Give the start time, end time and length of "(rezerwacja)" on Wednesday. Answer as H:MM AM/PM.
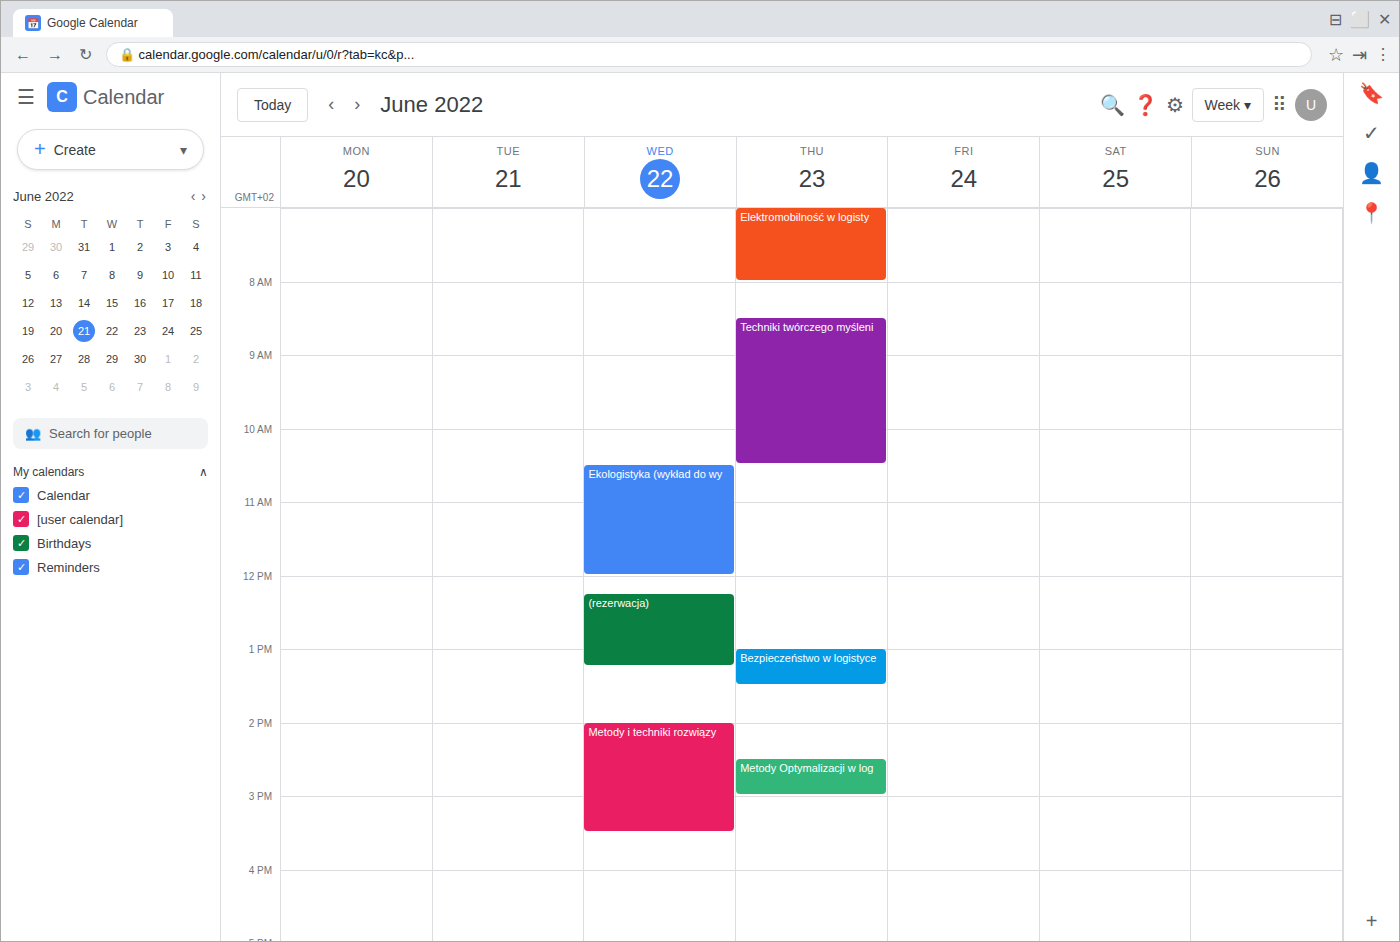
12:15 PM to 1:15 PM, 1 hour